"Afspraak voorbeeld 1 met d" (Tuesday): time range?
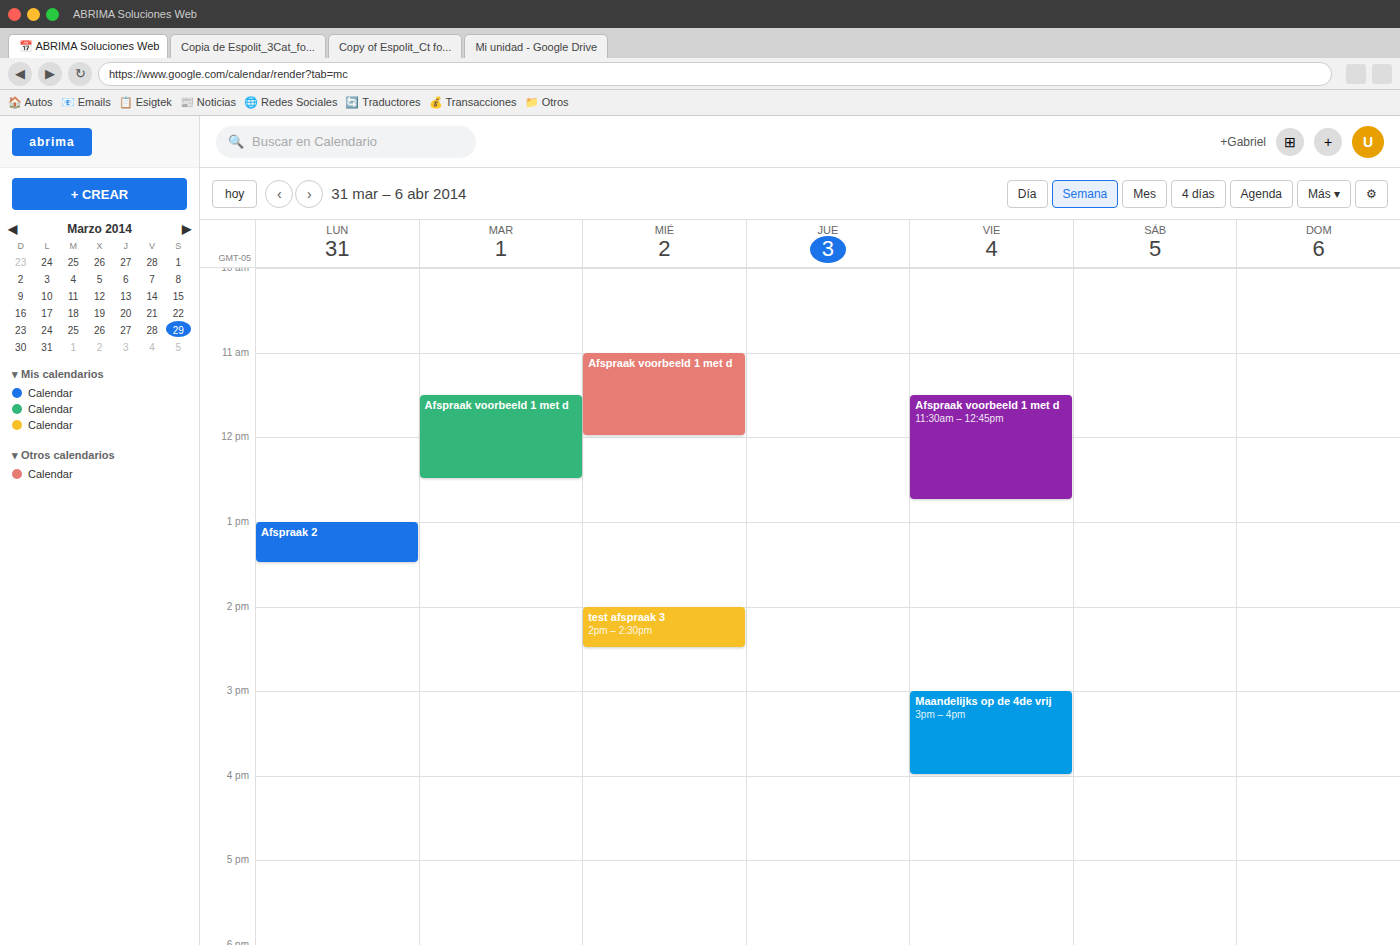
11:30 AM to 12:30 PM